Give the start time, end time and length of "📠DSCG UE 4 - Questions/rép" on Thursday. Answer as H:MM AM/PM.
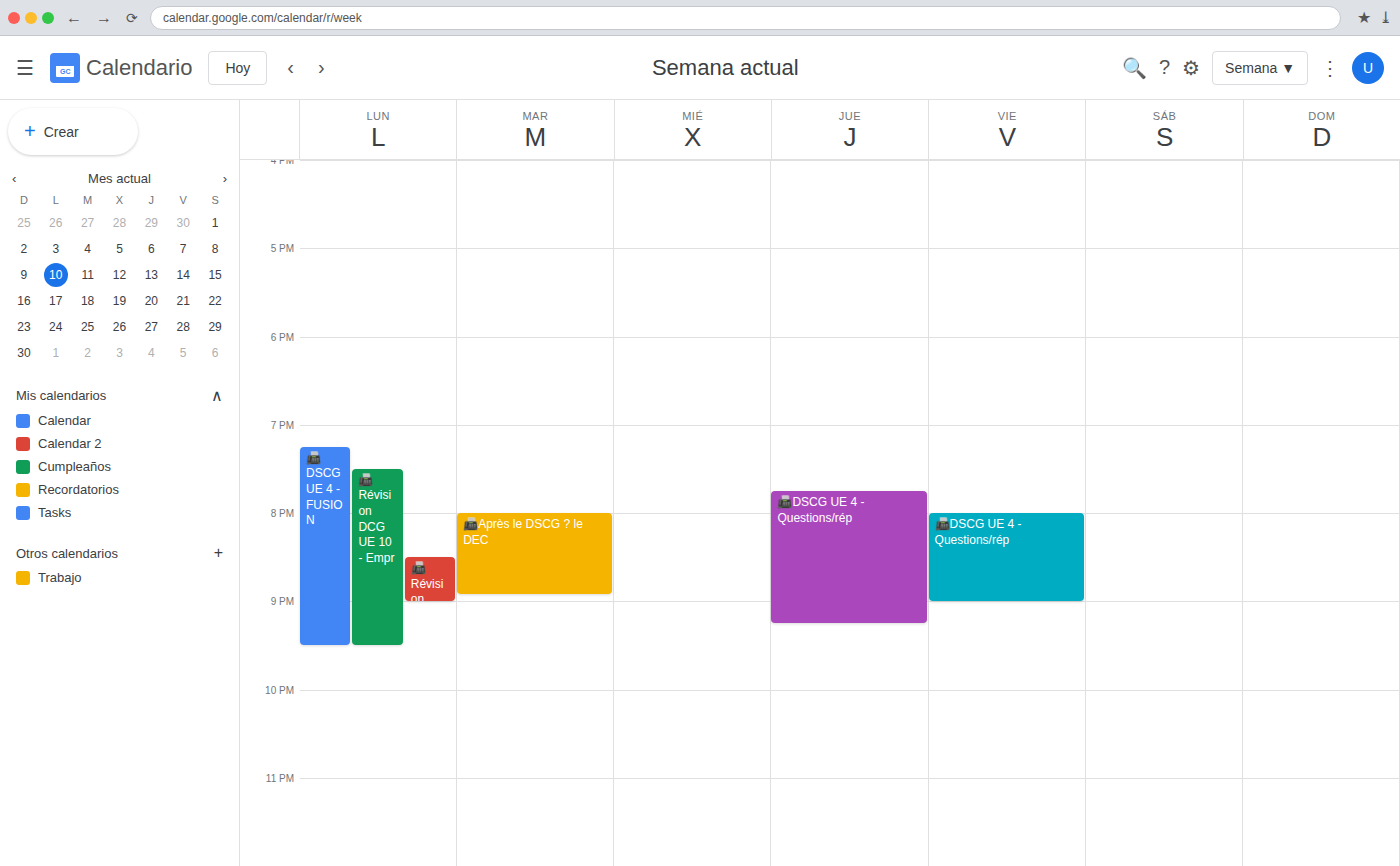
7:45 PM to 9:15 PM, 1 hour 30 minutes